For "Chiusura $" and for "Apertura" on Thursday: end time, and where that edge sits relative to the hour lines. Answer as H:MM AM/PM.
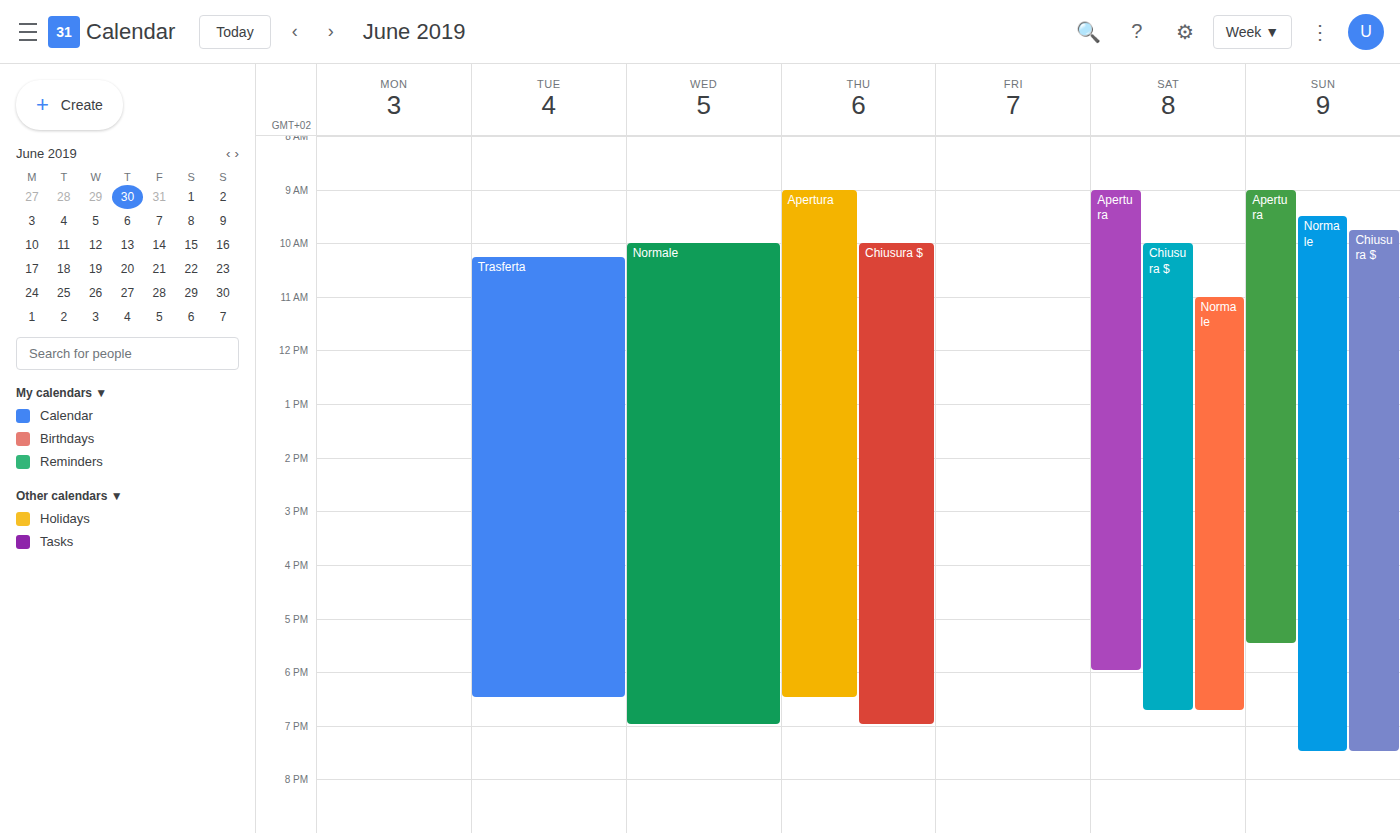
"Chiusura $": 7:00 PM, exactly on the 7 PM line. "Apertura": 6:30 PM, halfway between the 6 PM and 7 PM lines.